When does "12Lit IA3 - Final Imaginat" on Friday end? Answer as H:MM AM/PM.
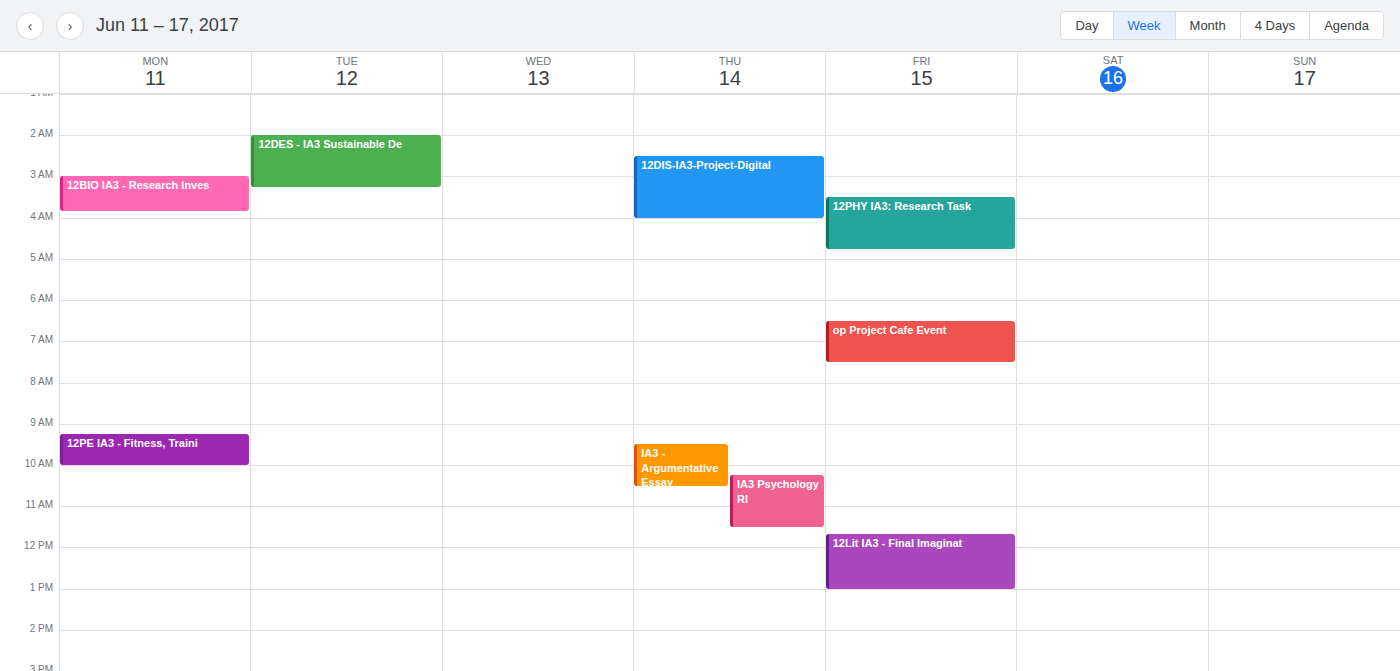
1:00 PM